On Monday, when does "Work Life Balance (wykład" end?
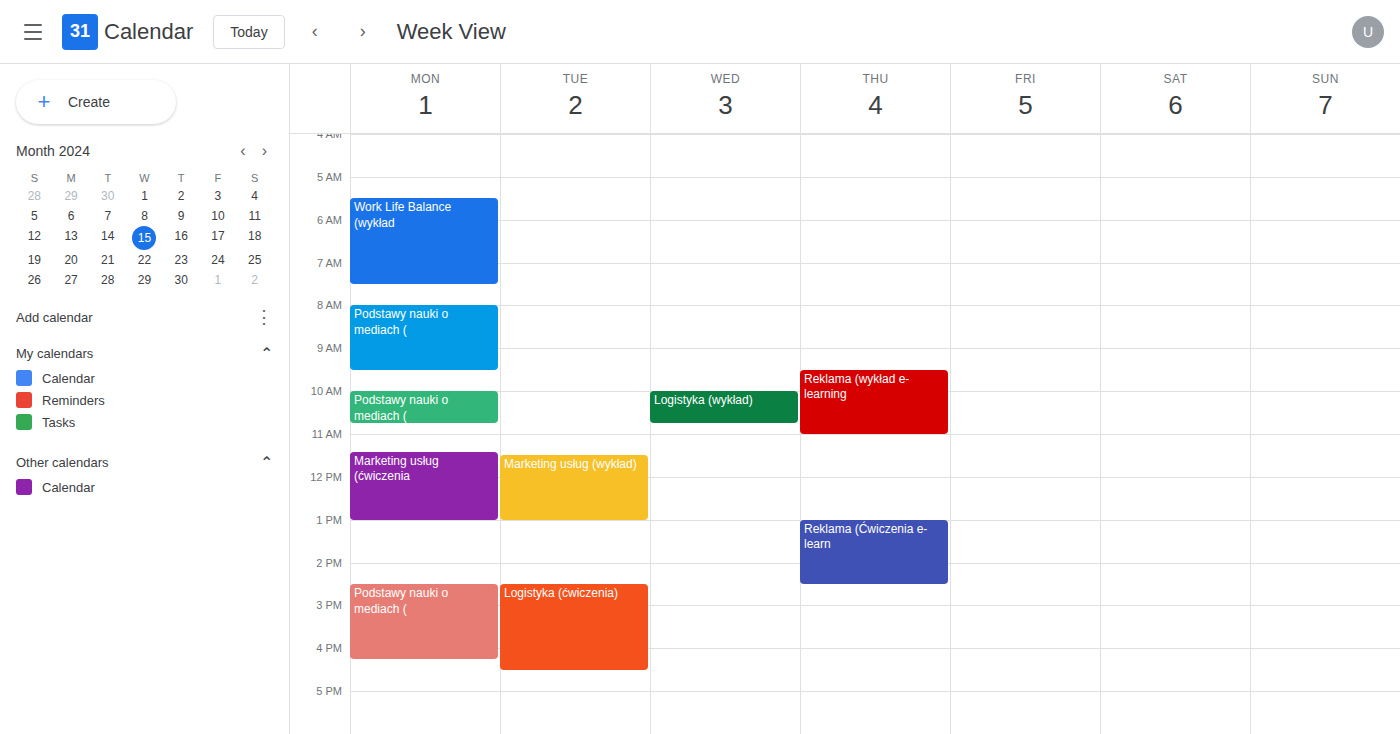
7:30 AM